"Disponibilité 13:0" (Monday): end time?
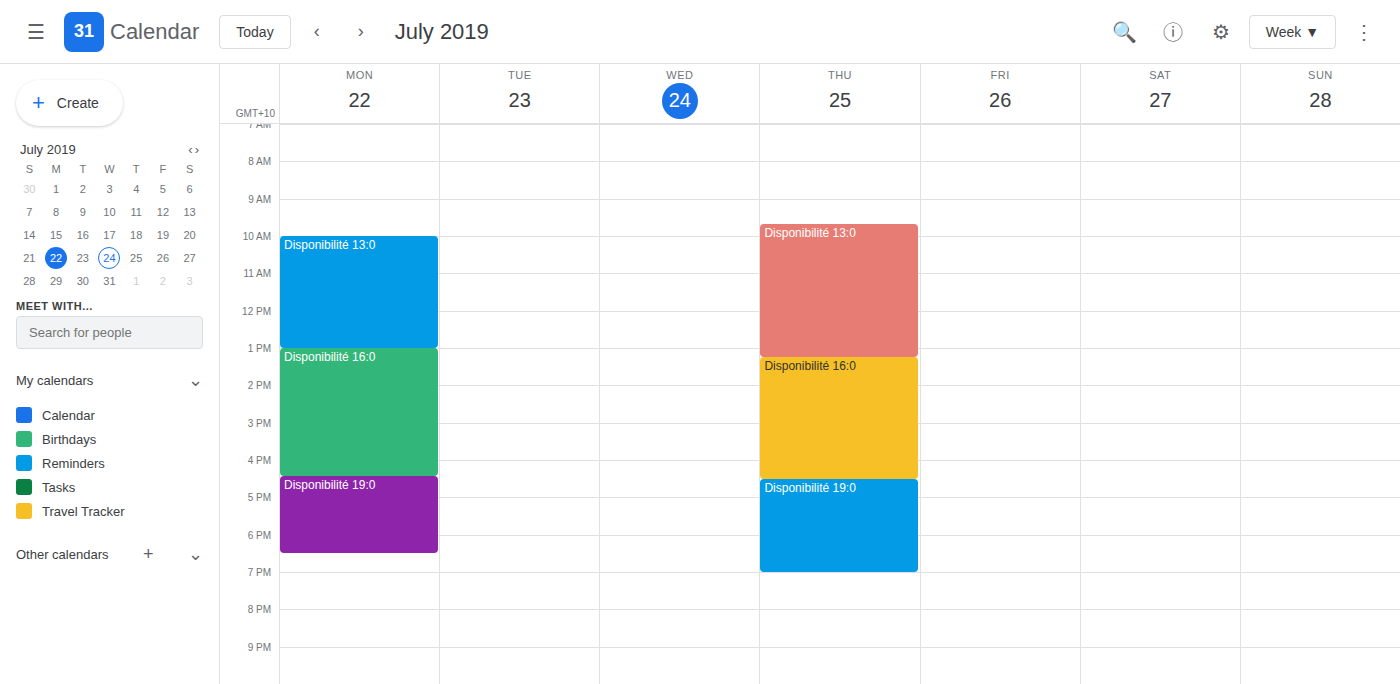
1:00 PM